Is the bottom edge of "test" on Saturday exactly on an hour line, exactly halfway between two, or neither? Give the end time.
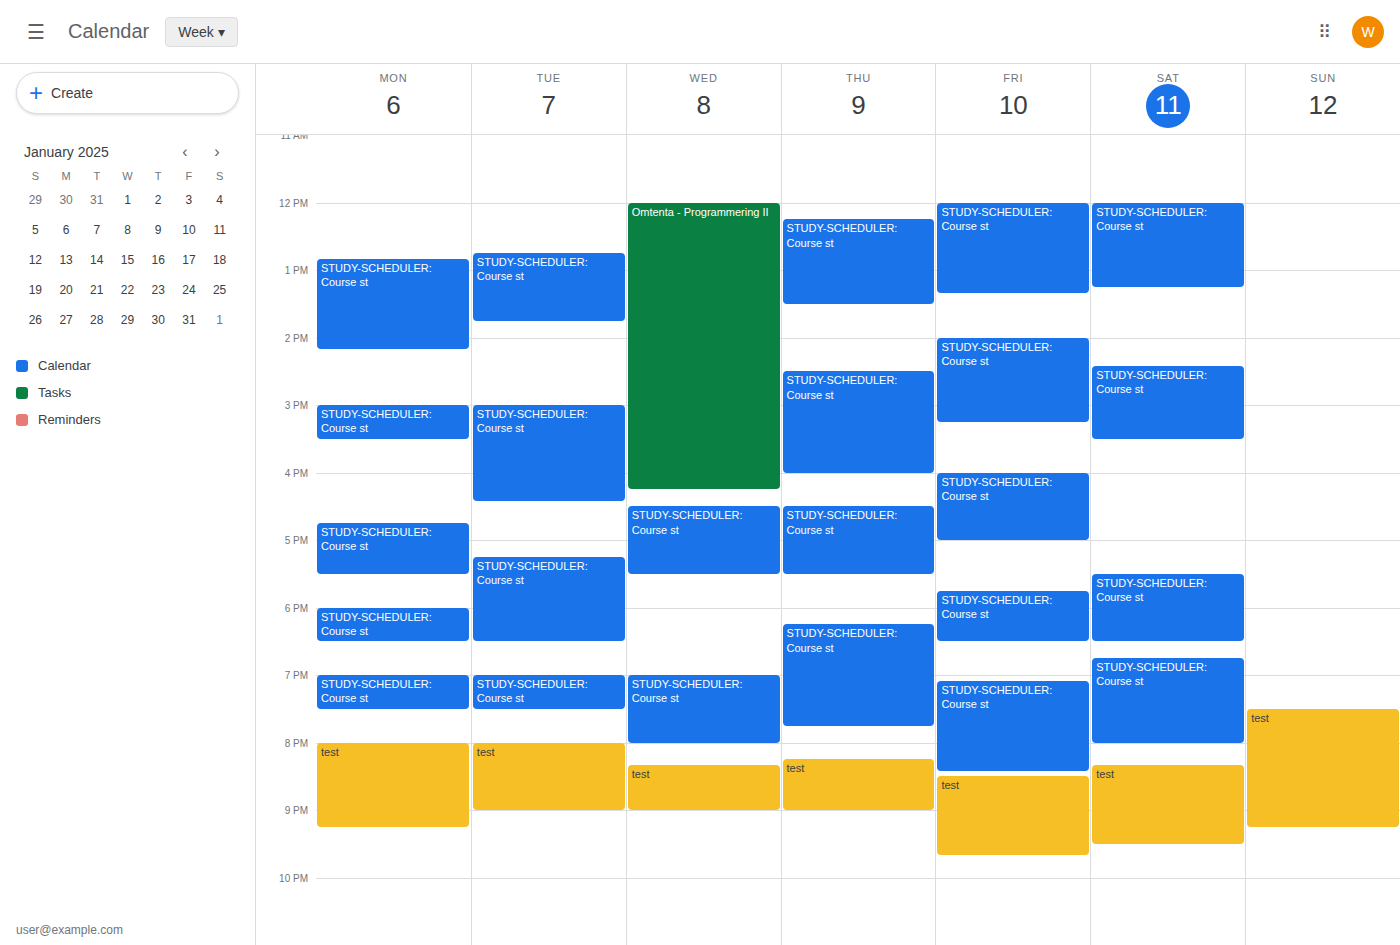
9:30 PM -- halfway between the 9 PM and 10 PM lines.